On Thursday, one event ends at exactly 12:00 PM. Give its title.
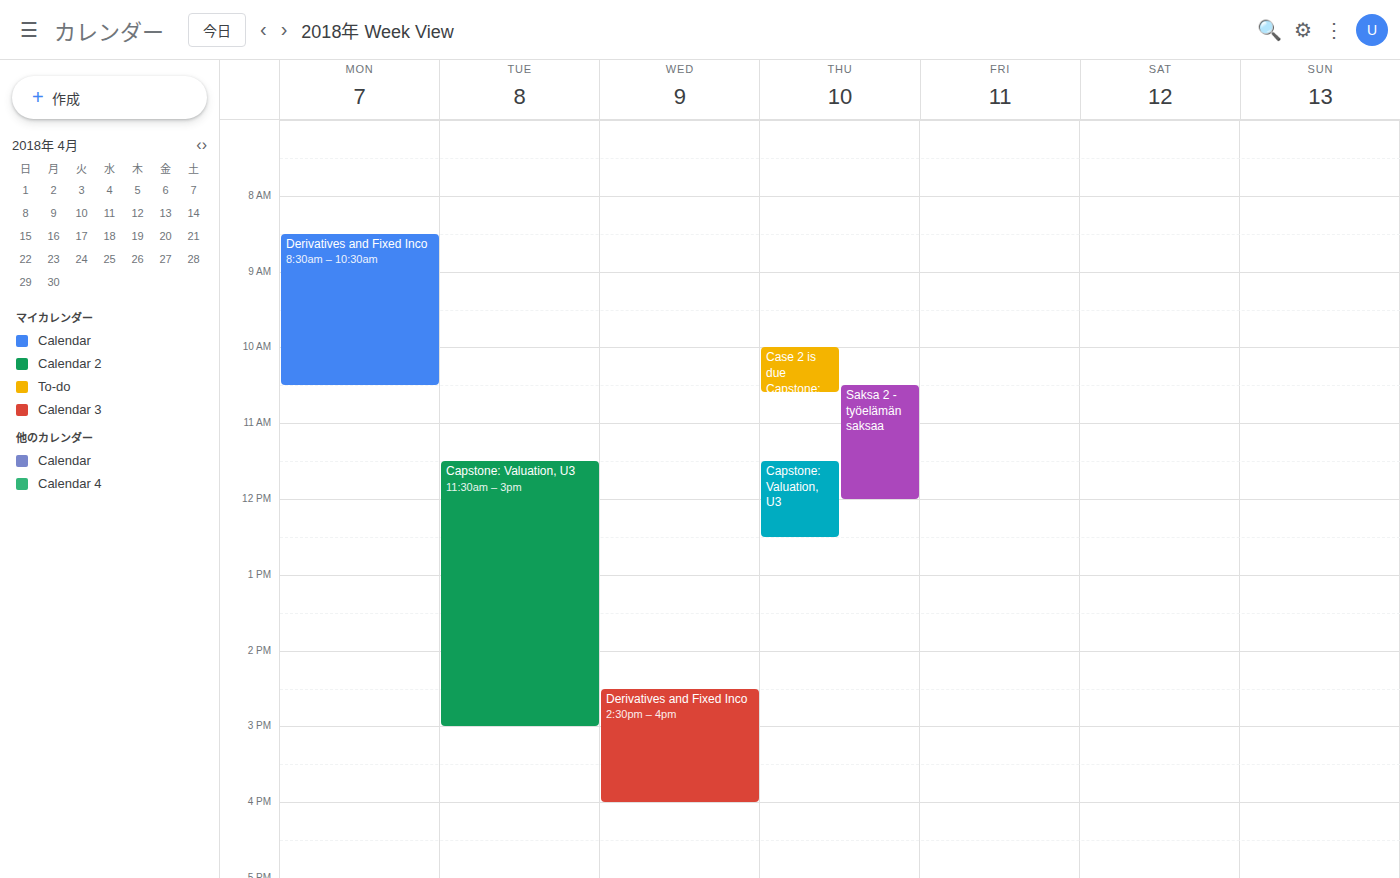
"Saksa 2 - työelämän saksaa"